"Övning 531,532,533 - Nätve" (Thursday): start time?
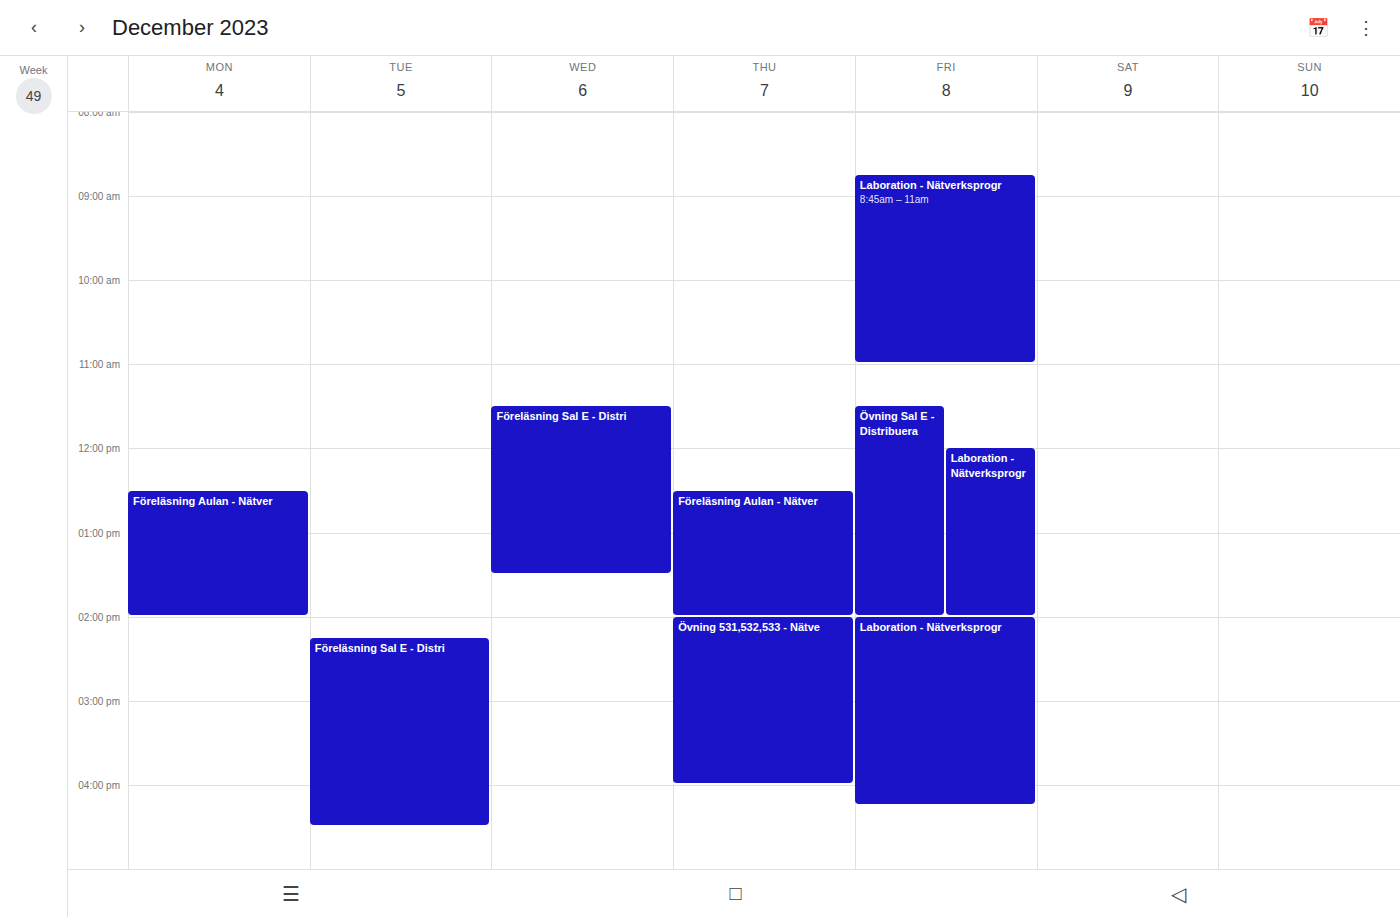
2:00 PM